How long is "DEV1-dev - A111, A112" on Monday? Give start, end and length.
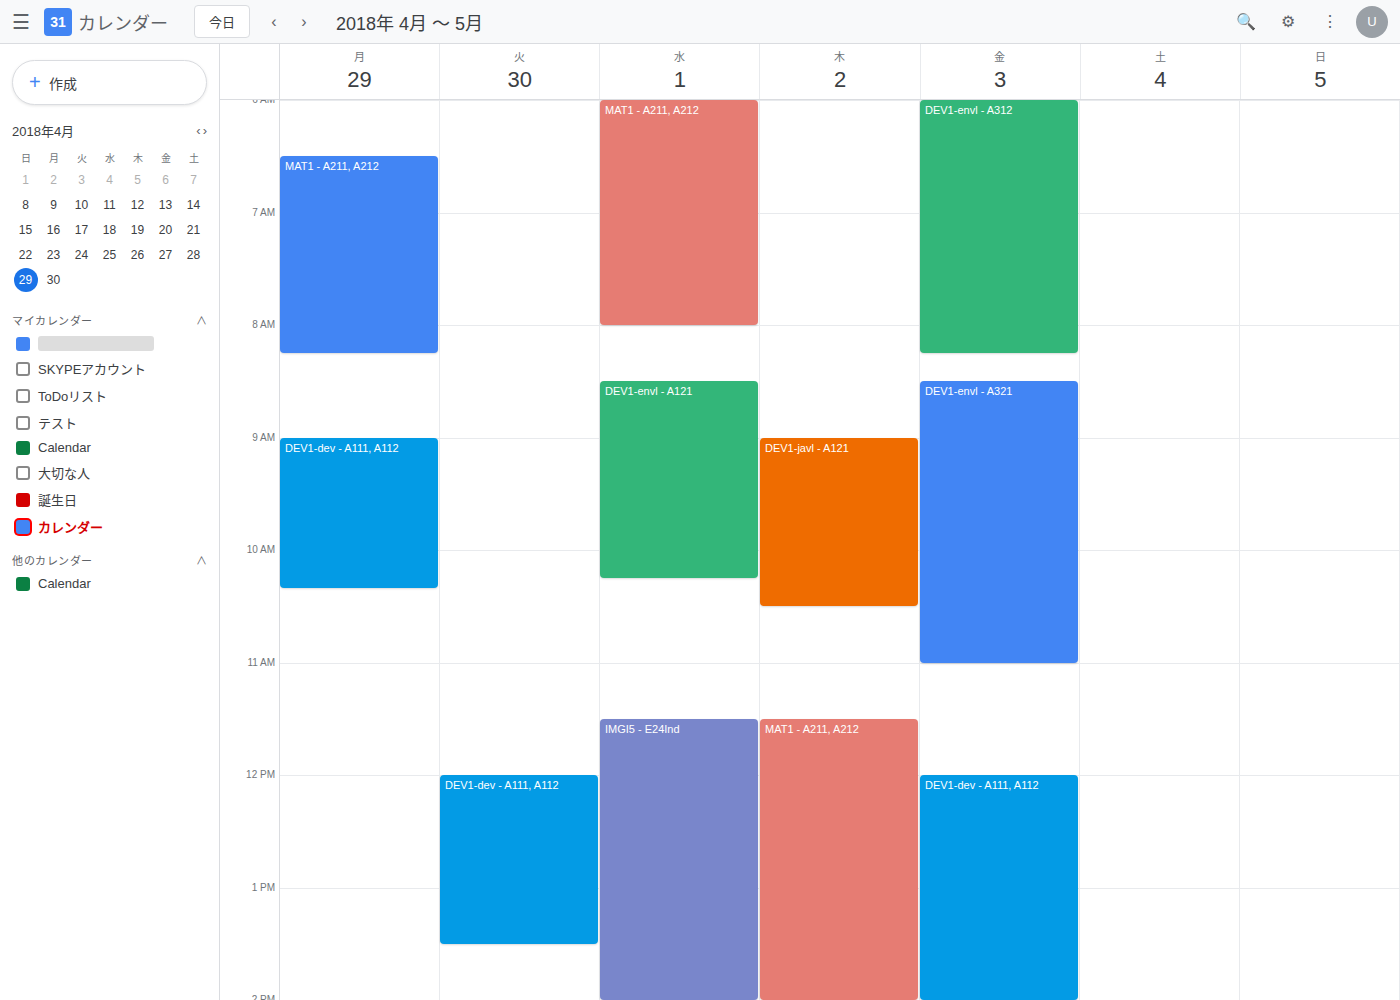
9:00 AM to 10:20 AM, 1 hour 20 minutes